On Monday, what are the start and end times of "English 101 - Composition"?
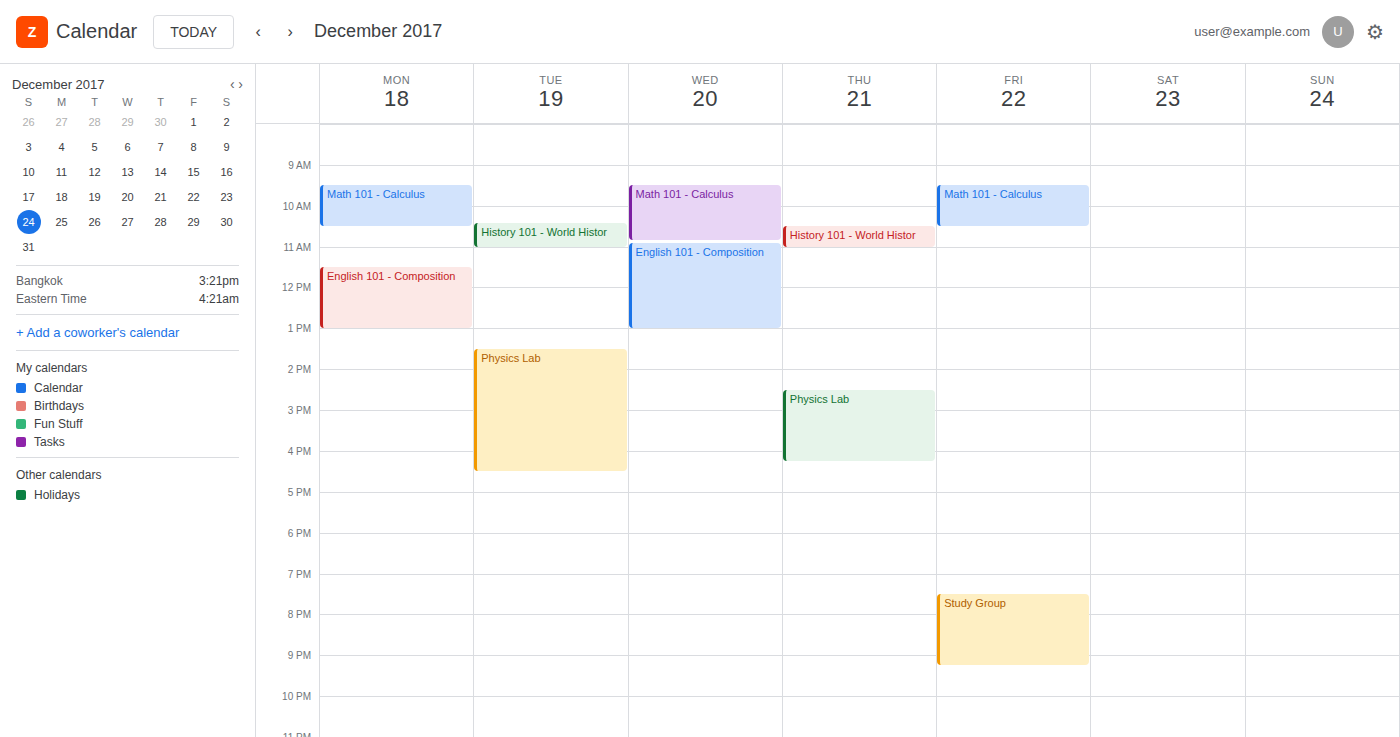
11:30 AM to 1:00 PM